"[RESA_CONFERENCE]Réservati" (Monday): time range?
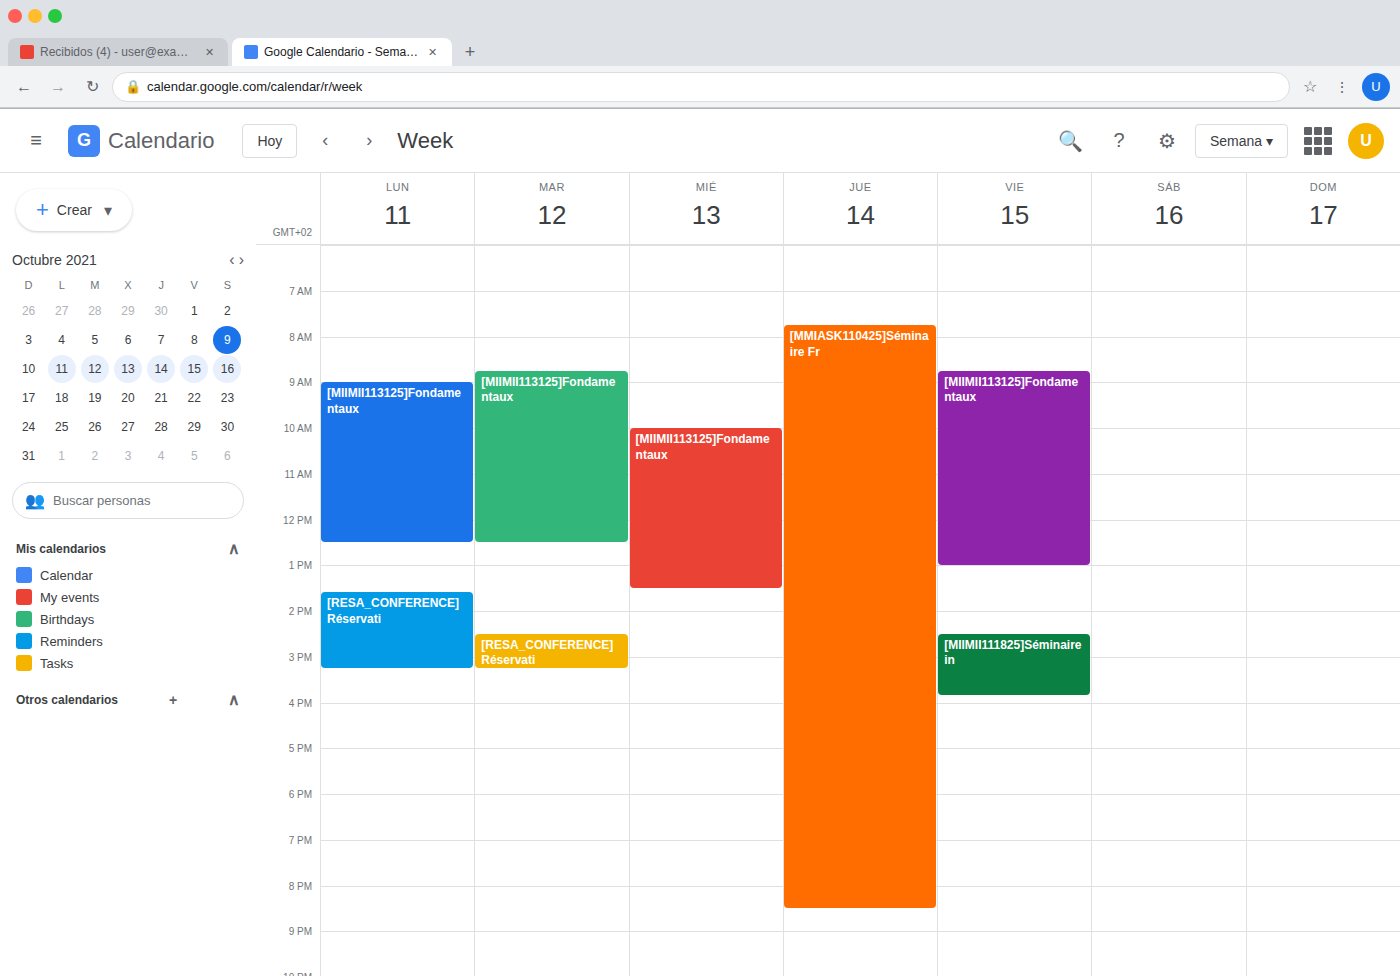
1:35 PM to 3:15 PM